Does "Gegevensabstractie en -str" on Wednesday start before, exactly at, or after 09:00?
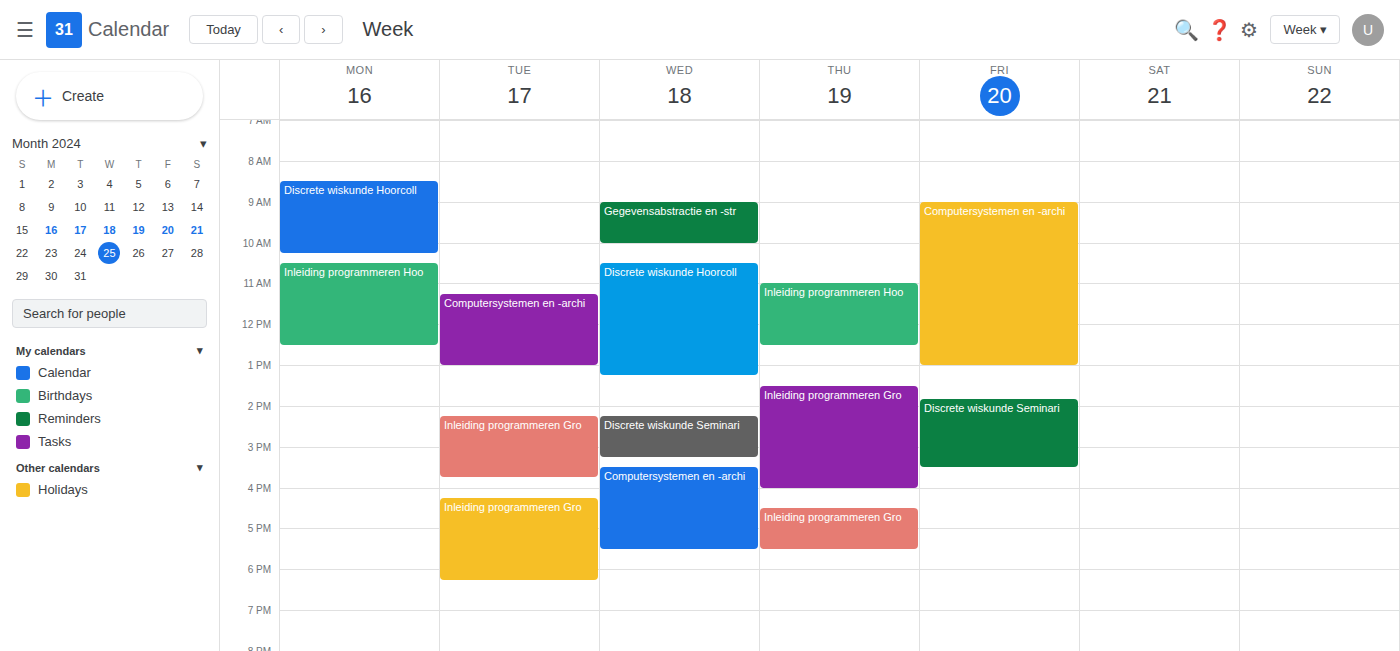
09:00 -- exactly at 09:00, on the 09:00 line.